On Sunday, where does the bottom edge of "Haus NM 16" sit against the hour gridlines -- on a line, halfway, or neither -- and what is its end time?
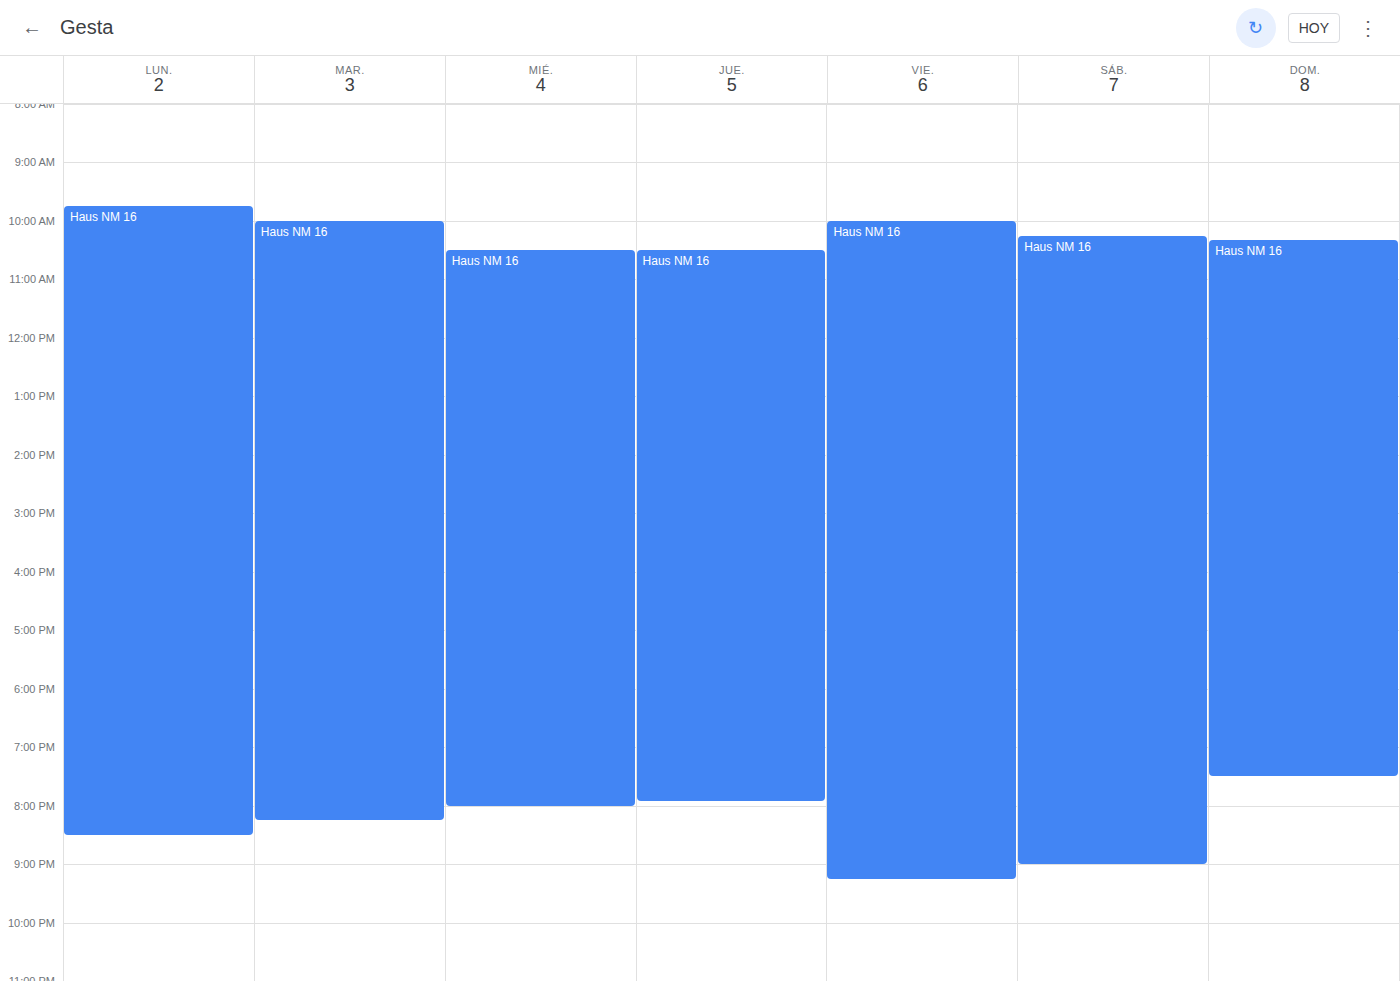
7:30 PM -- halfway between the 7 PM and 8 PM lines.